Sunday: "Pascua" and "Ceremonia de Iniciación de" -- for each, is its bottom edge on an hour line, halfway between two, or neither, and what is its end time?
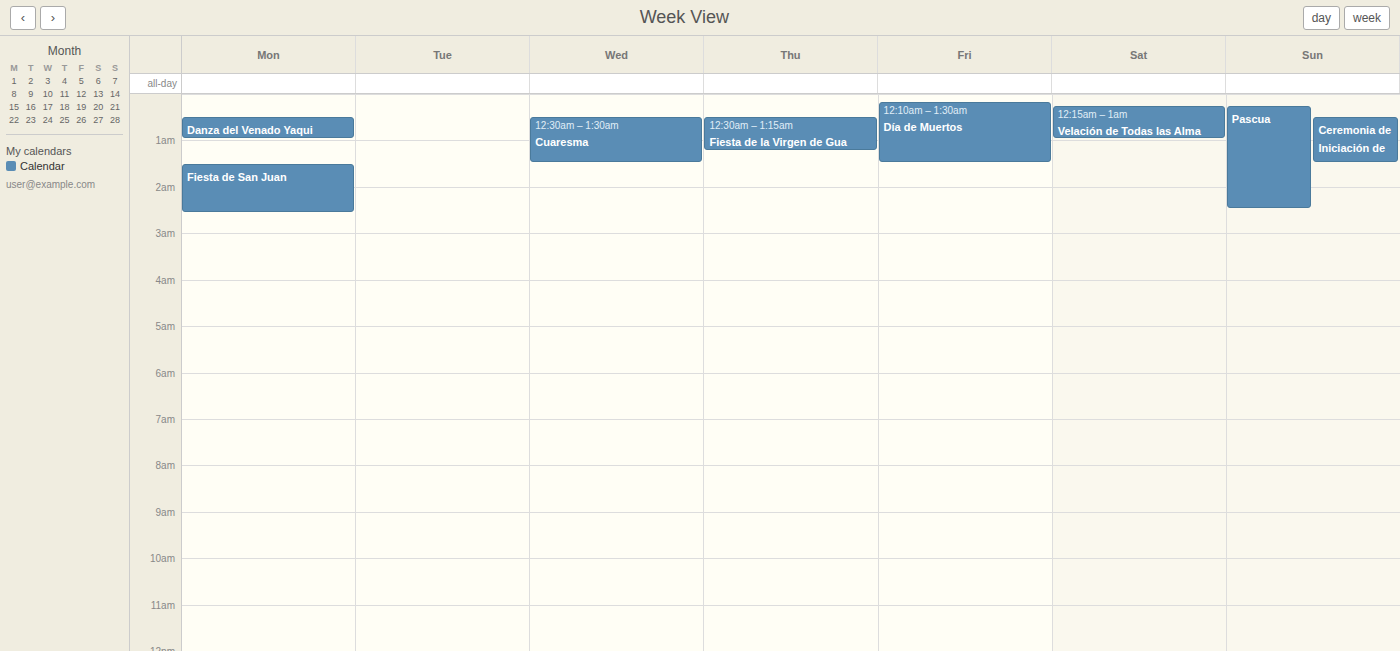
"Pascua": 02:30, halfway between the 02:00 and 03:00 lines. "Ceremonia de Iniciación de": 01:30, halfway between the 01:00 and 02:00 lines.